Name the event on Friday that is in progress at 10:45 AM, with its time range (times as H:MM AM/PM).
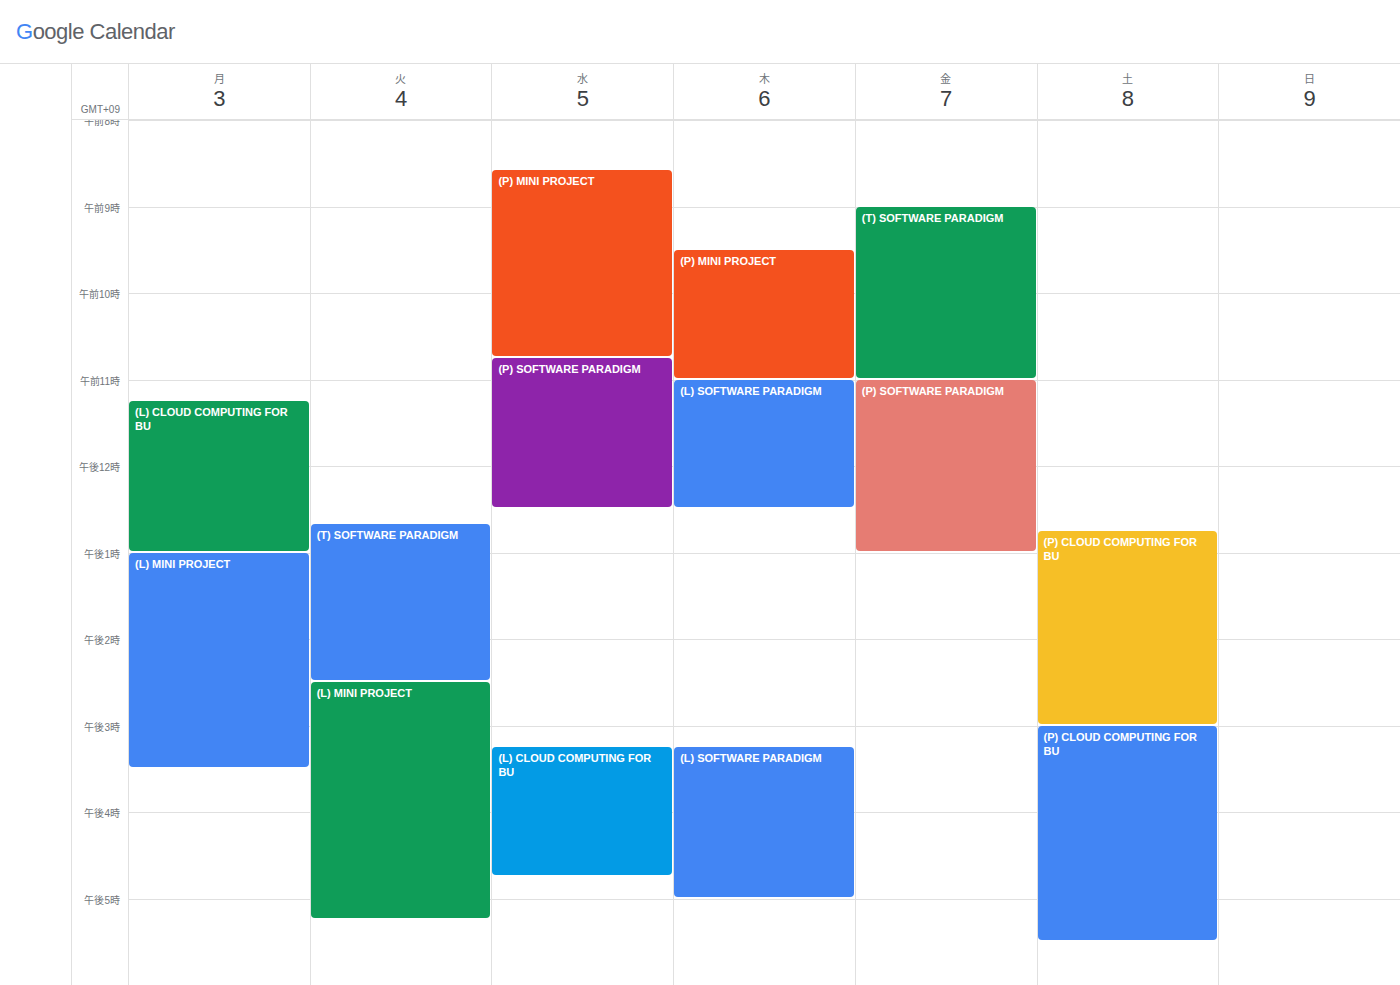
"(T) SOFTWARE PARADIGM", 9:00 AM to 11:00 AM